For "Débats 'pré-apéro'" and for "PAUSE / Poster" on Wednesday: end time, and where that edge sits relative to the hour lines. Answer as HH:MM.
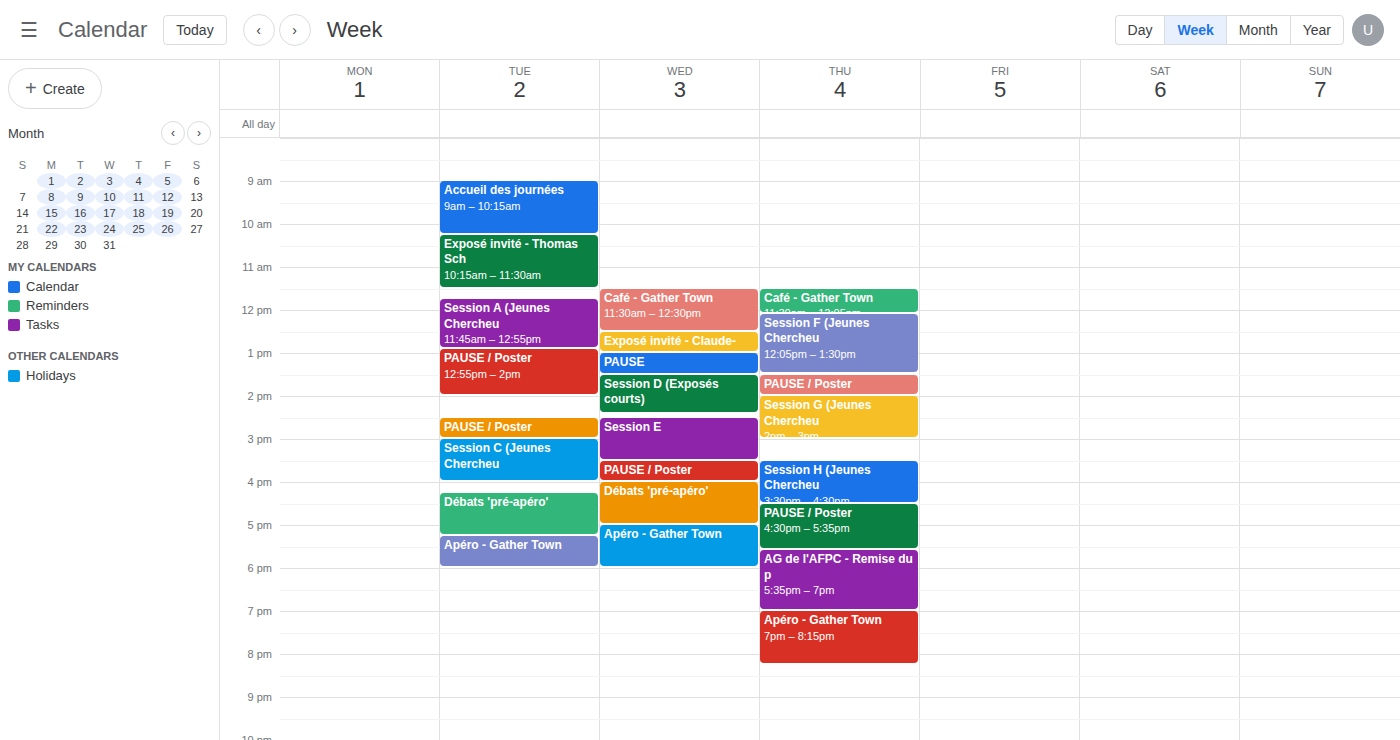
"Débats 'pré-apéro'": 17:00, exactly on the 17:00 line. "PAUSE / Poster": 16:00, exactly on the 16:00 line.